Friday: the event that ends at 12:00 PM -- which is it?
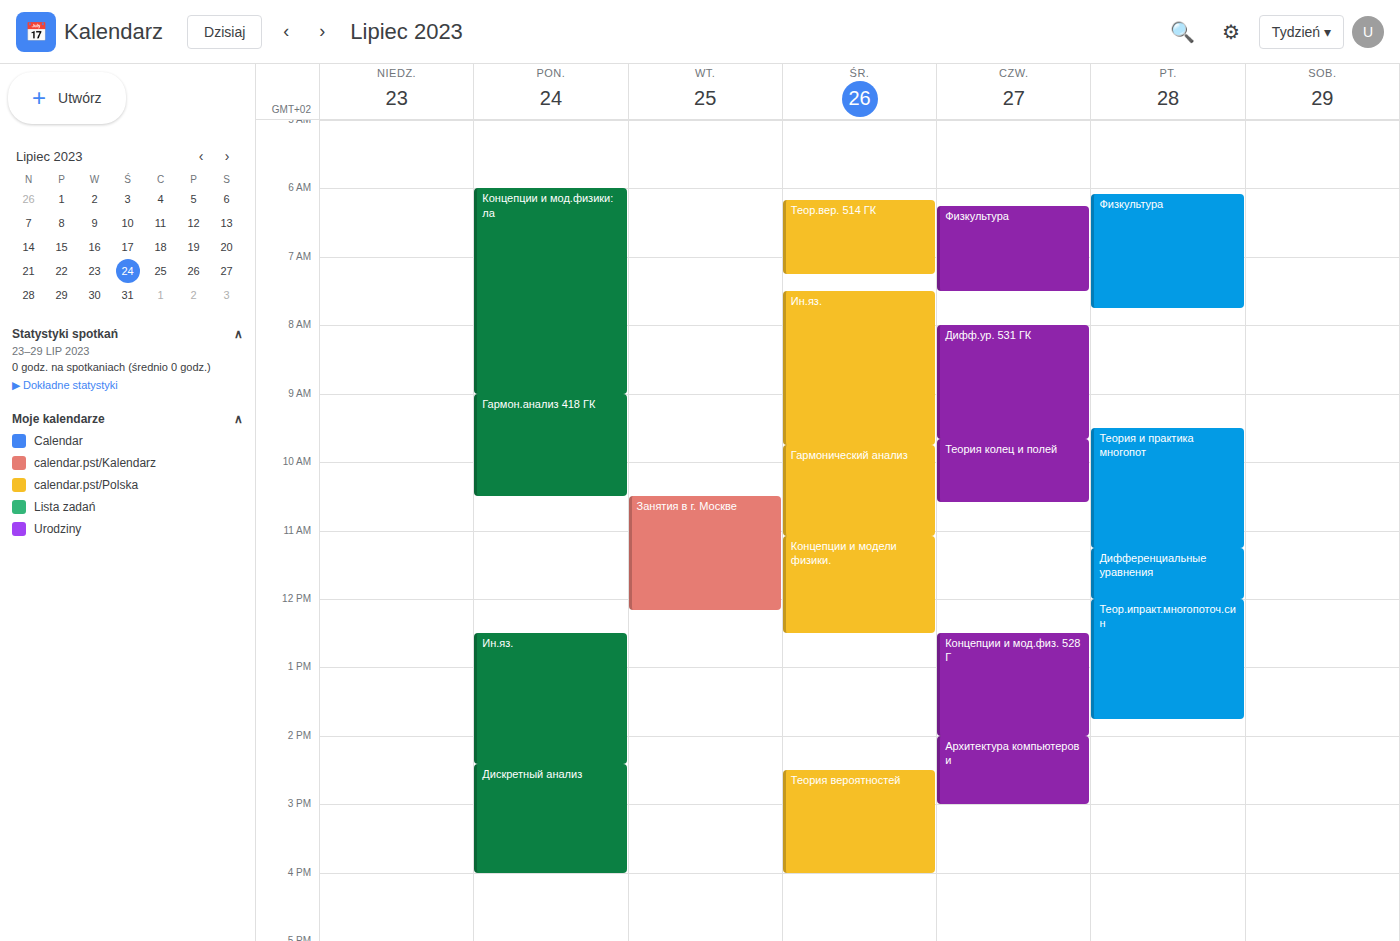
"Дифференциальные уравнения"